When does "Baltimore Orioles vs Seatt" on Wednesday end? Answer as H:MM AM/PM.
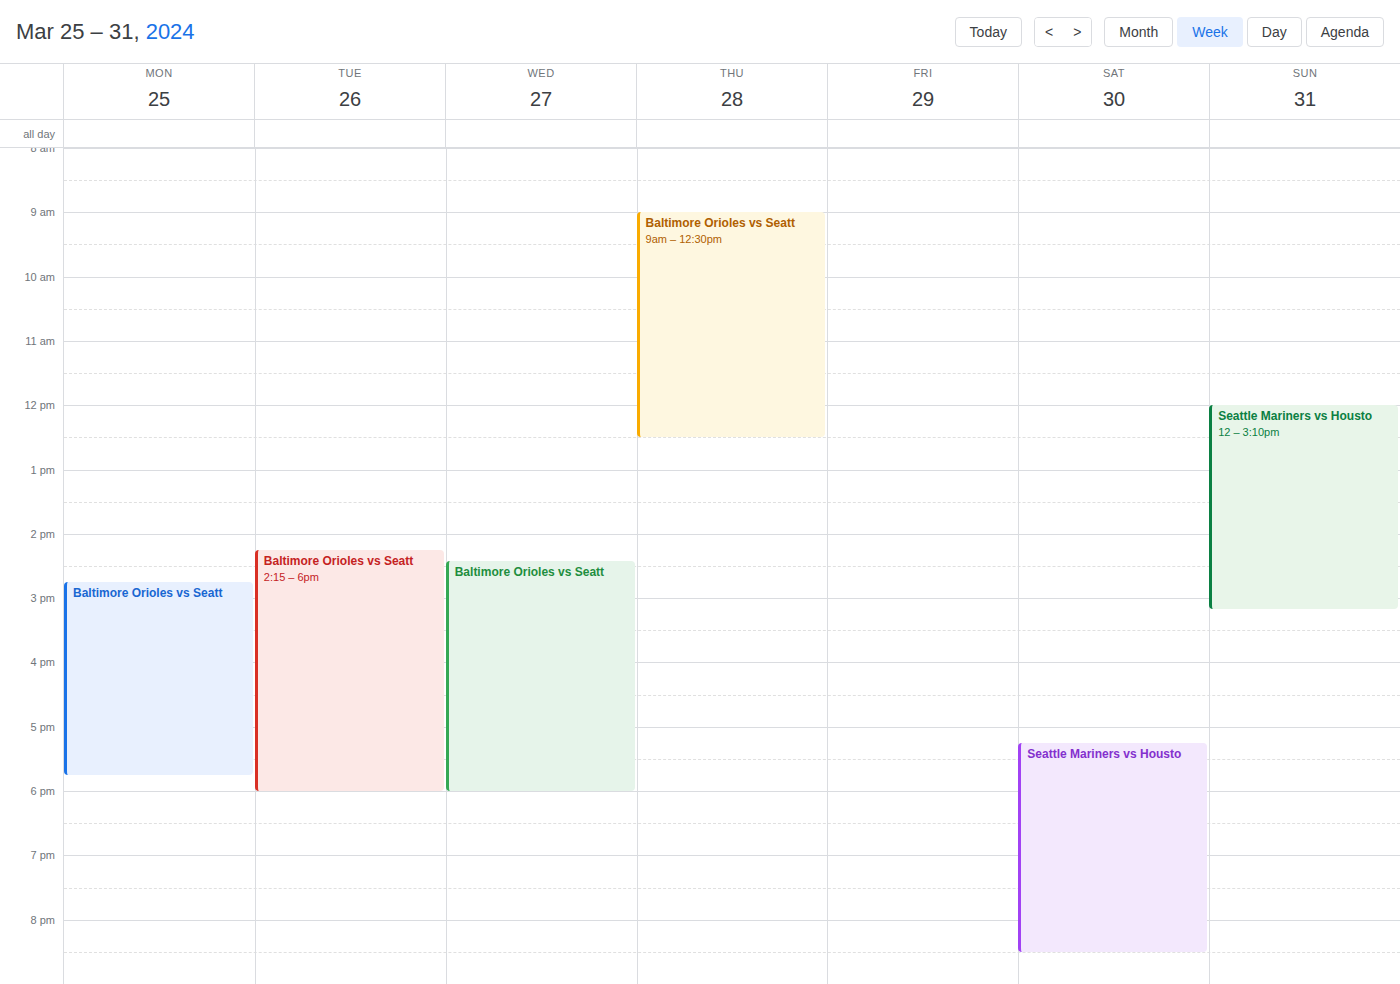
6:00 PM